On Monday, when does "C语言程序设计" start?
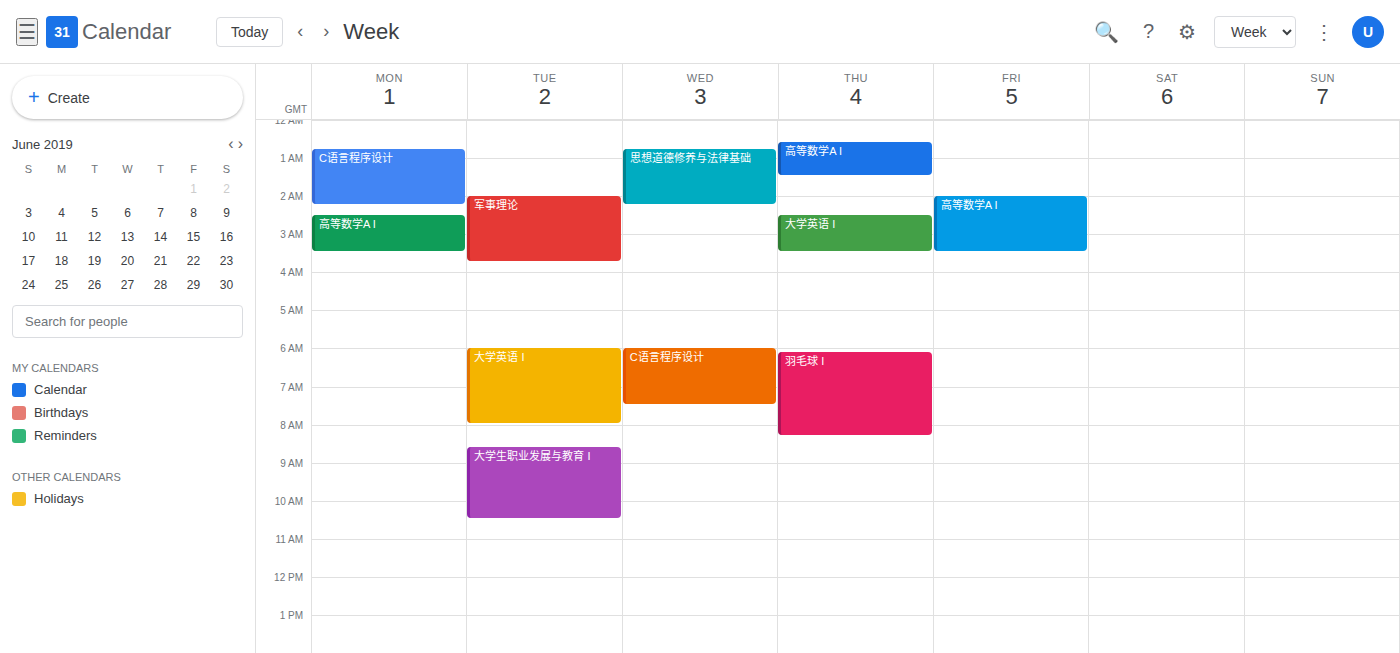
12:45 AM